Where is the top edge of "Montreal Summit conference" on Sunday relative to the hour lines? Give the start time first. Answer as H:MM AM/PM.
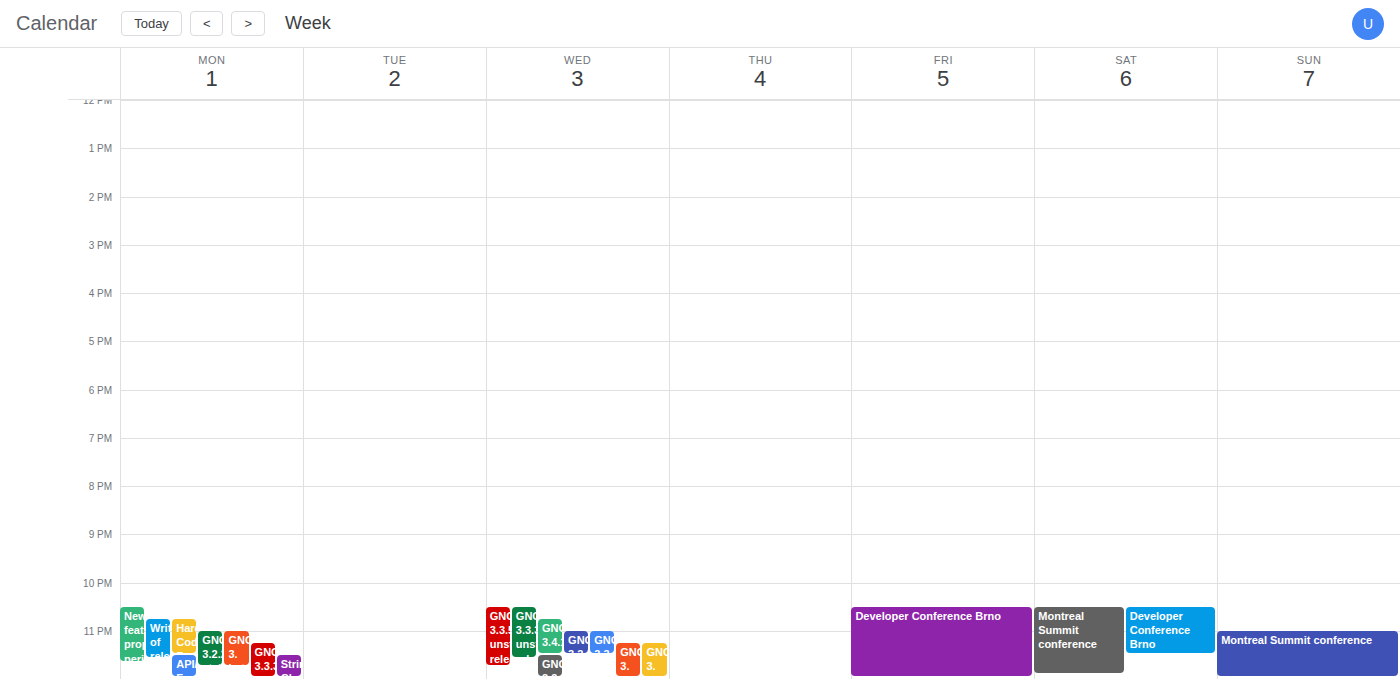
11:00 PM -- exactly on the 11 PM line.